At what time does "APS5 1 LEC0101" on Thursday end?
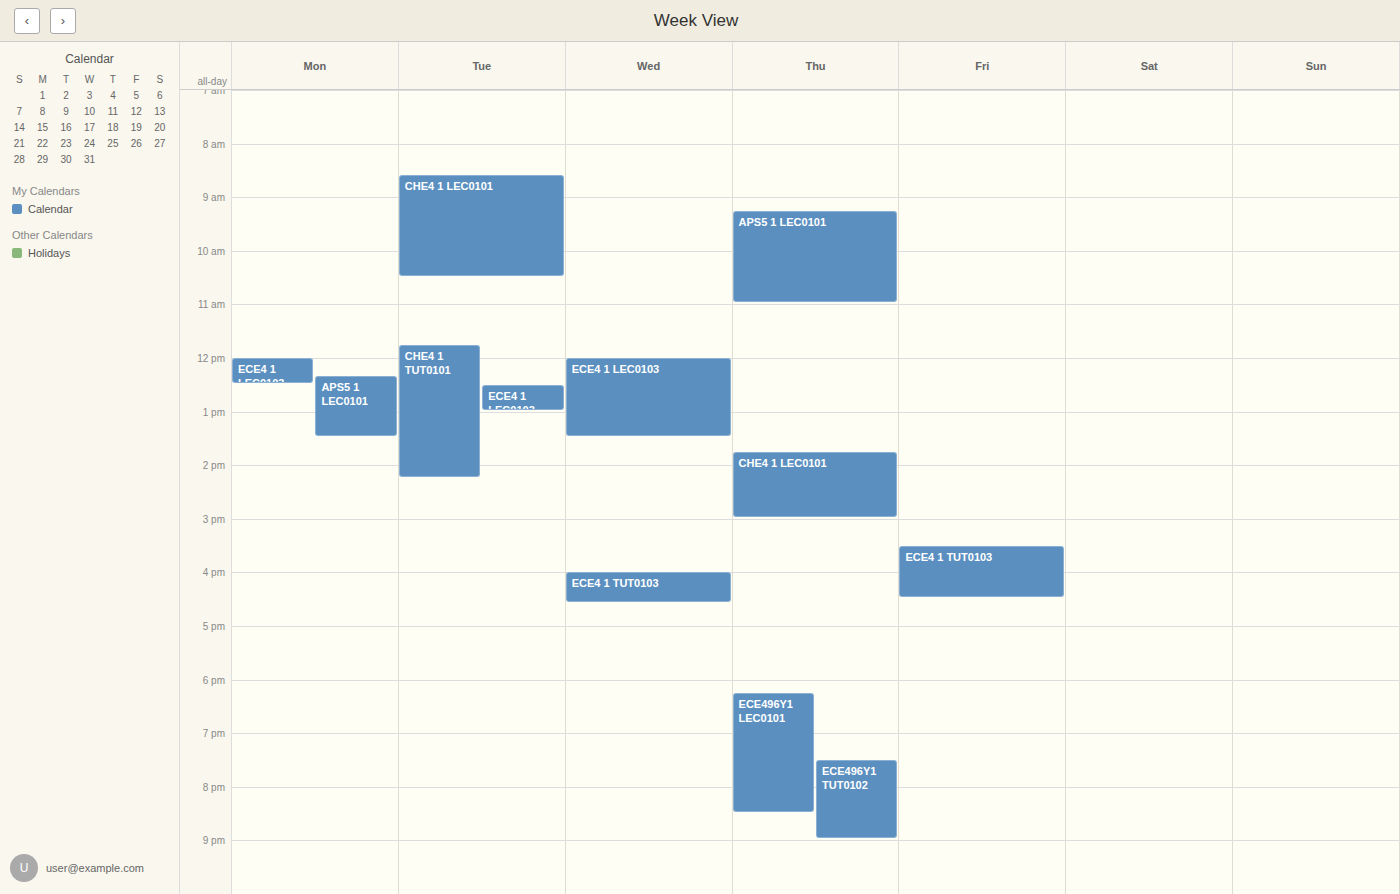
11:00 AM